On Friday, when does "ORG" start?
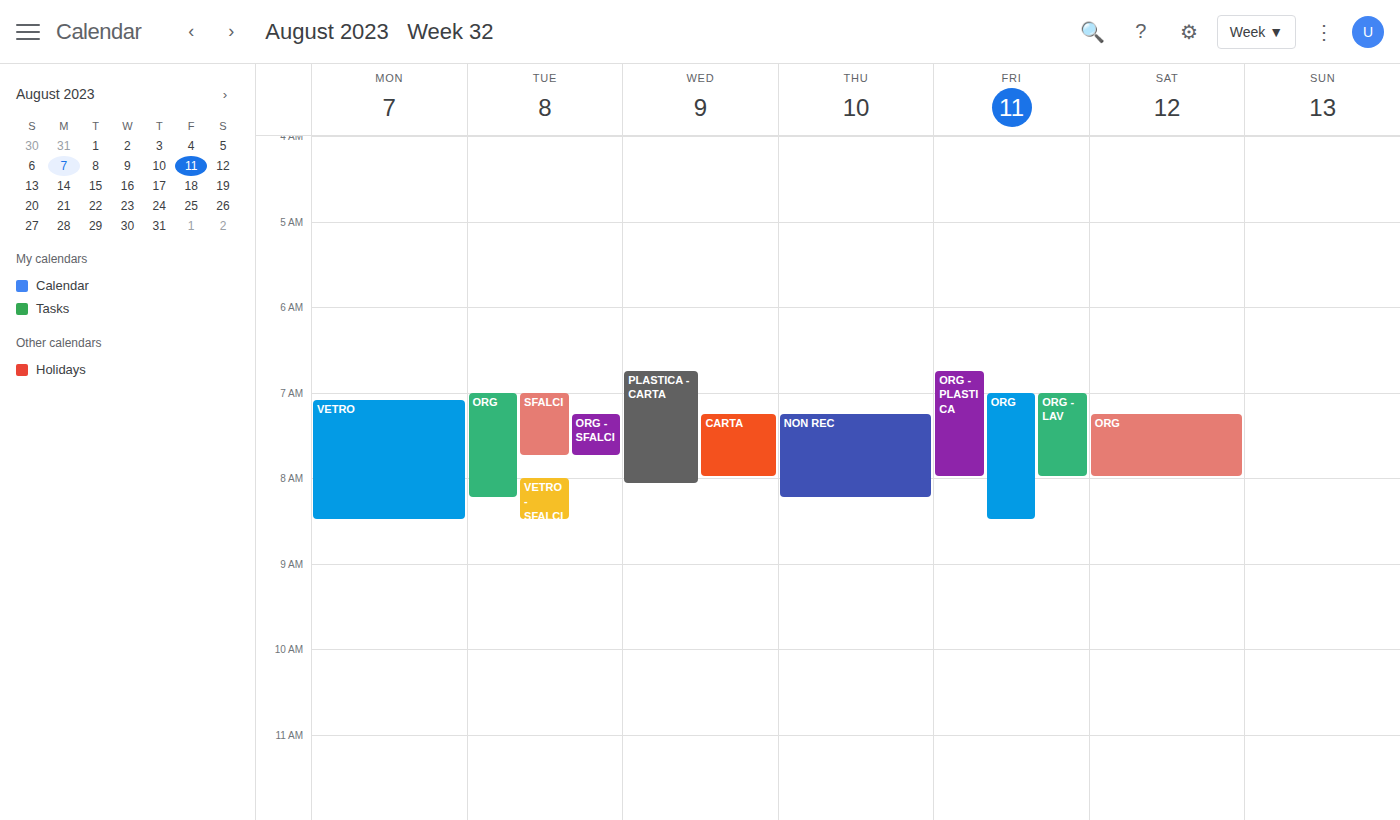
07:00